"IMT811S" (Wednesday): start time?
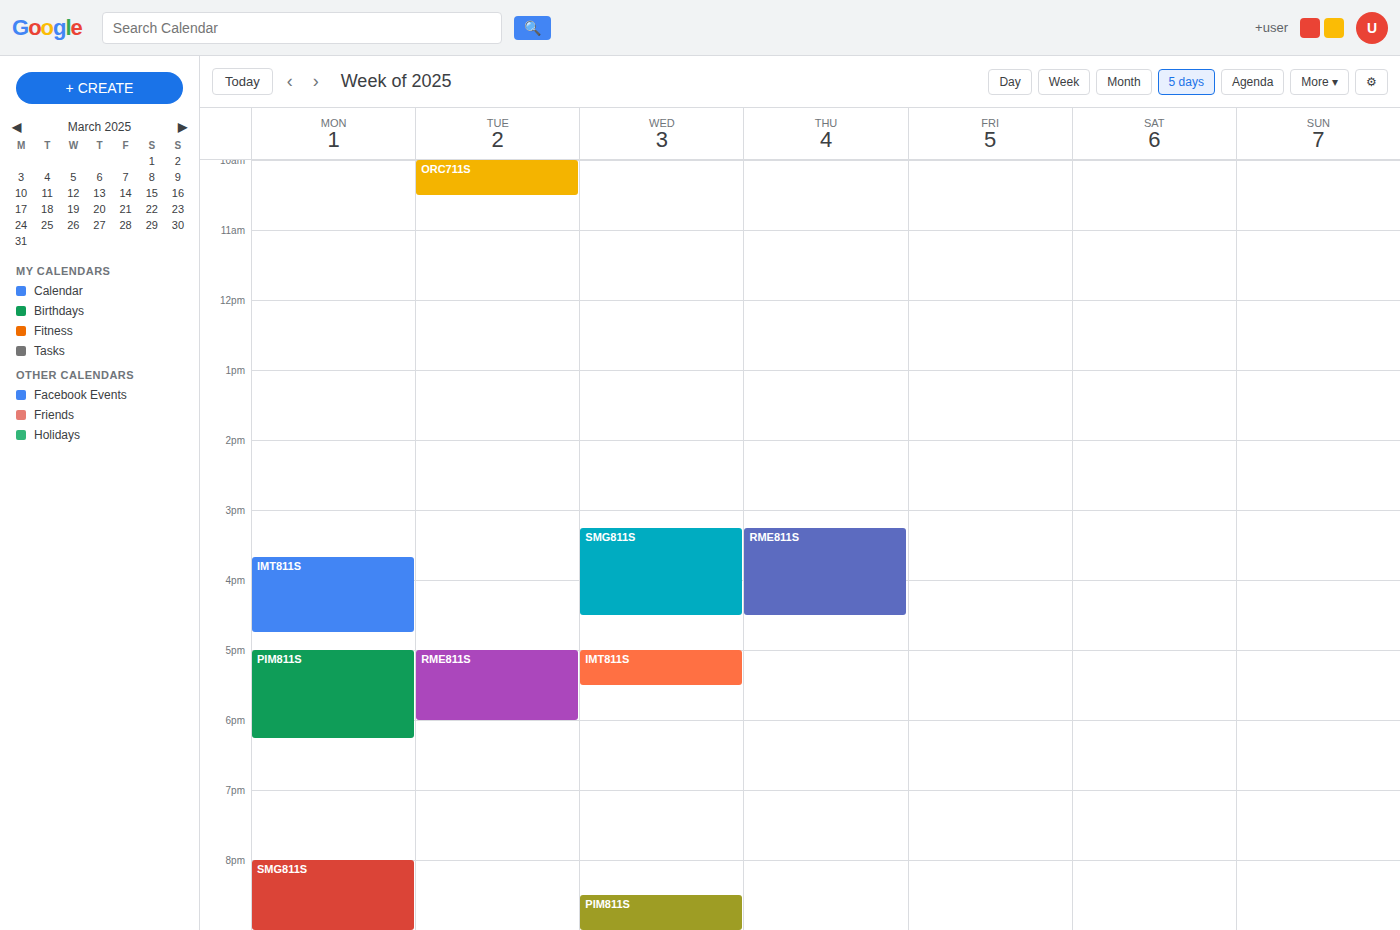
5:00 PM